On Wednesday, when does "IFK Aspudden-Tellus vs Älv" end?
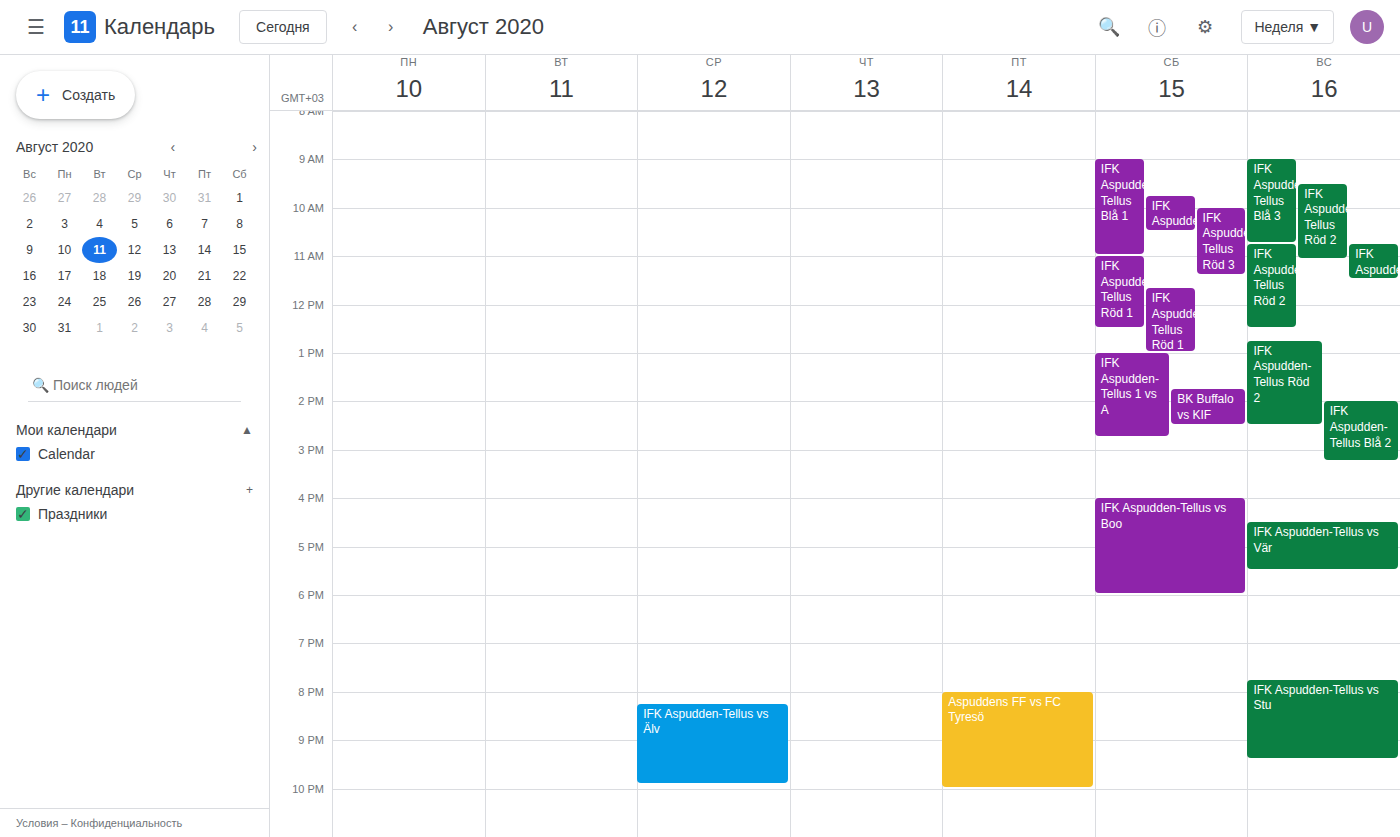
9:55 PM